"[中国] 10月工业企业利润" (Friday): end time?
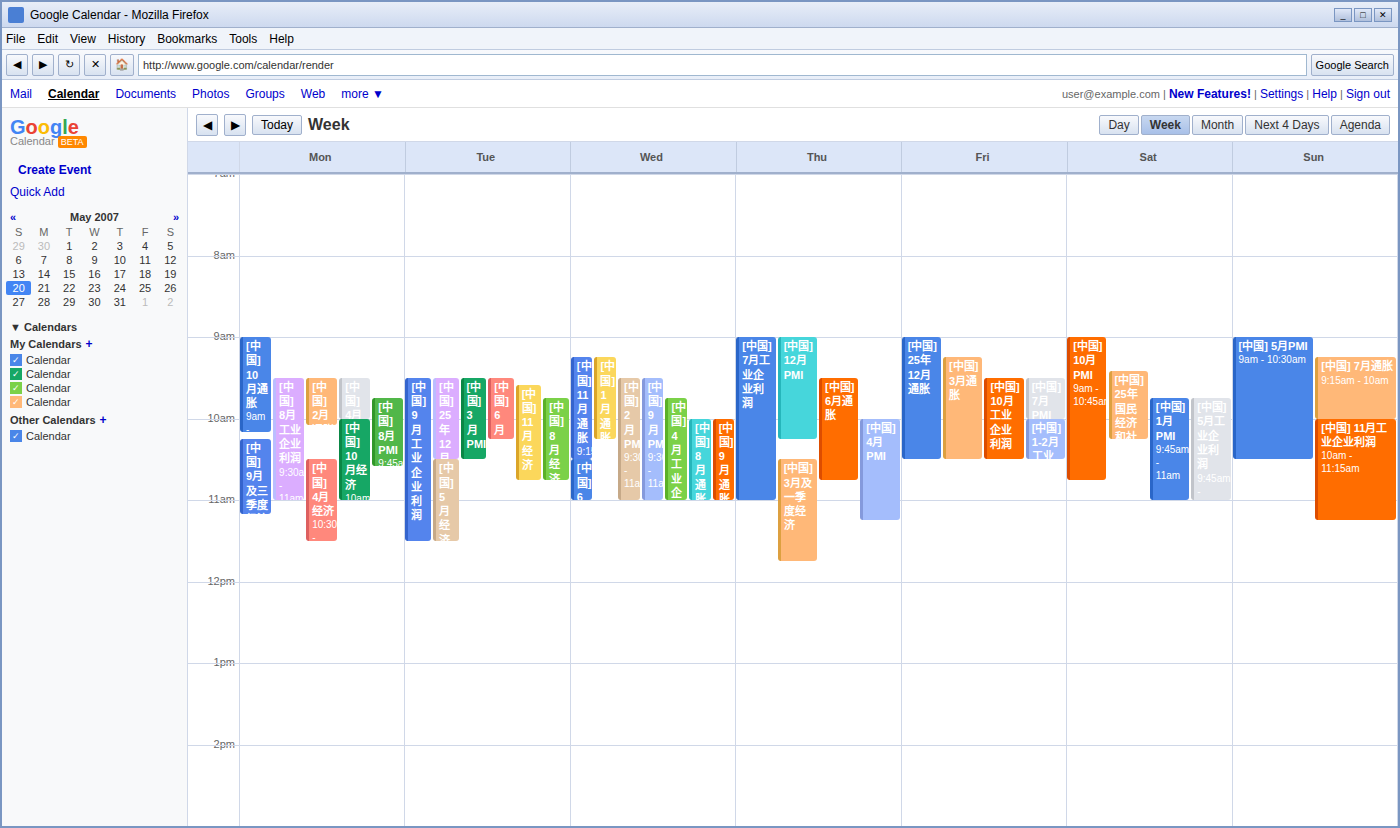
10:30 AM